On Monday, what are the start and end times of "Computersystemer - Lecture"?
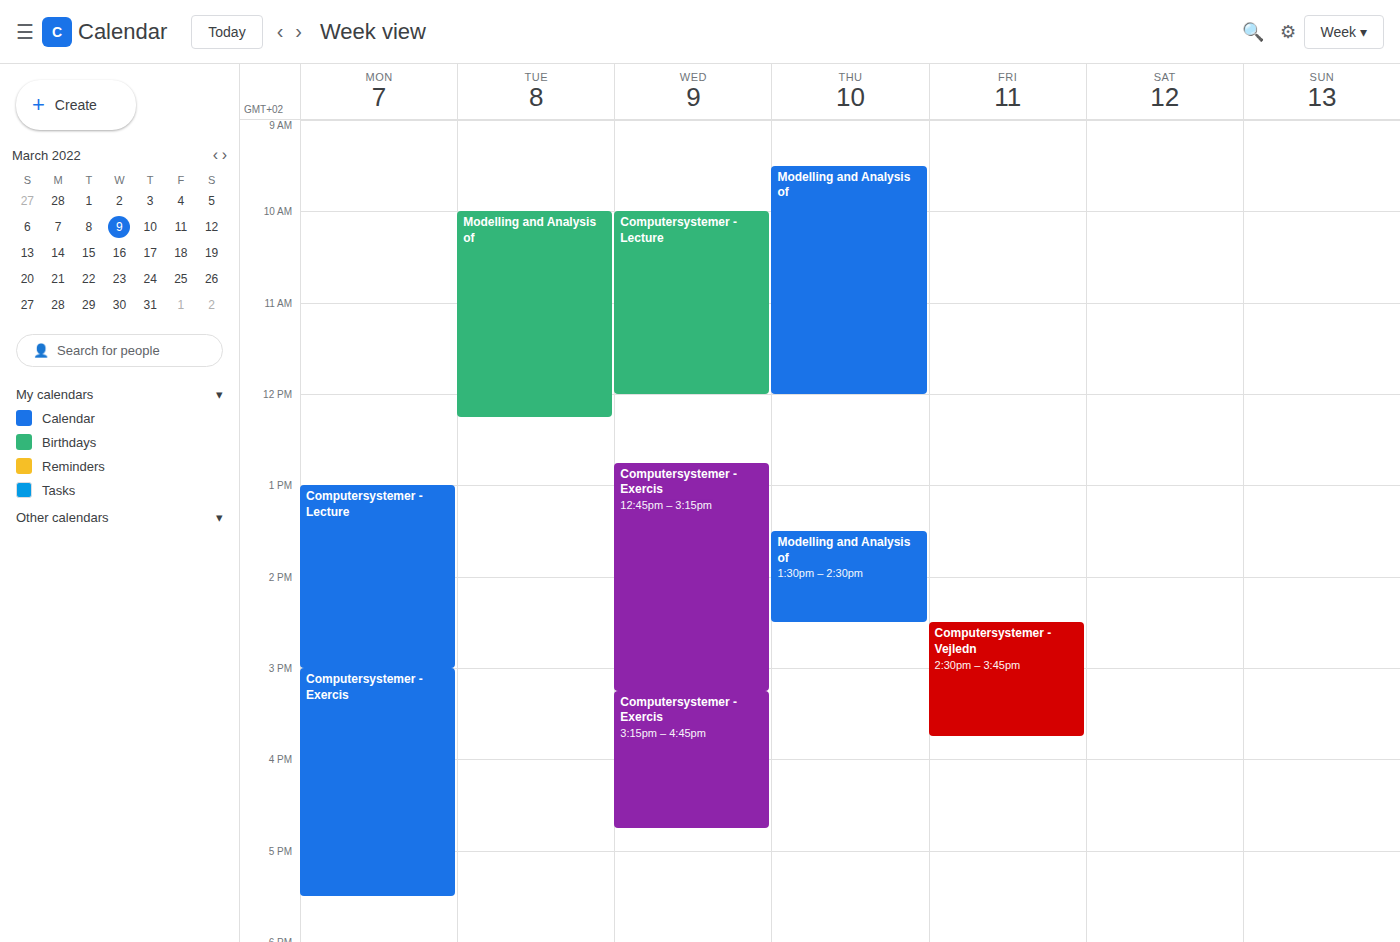
13:00 to 15:00